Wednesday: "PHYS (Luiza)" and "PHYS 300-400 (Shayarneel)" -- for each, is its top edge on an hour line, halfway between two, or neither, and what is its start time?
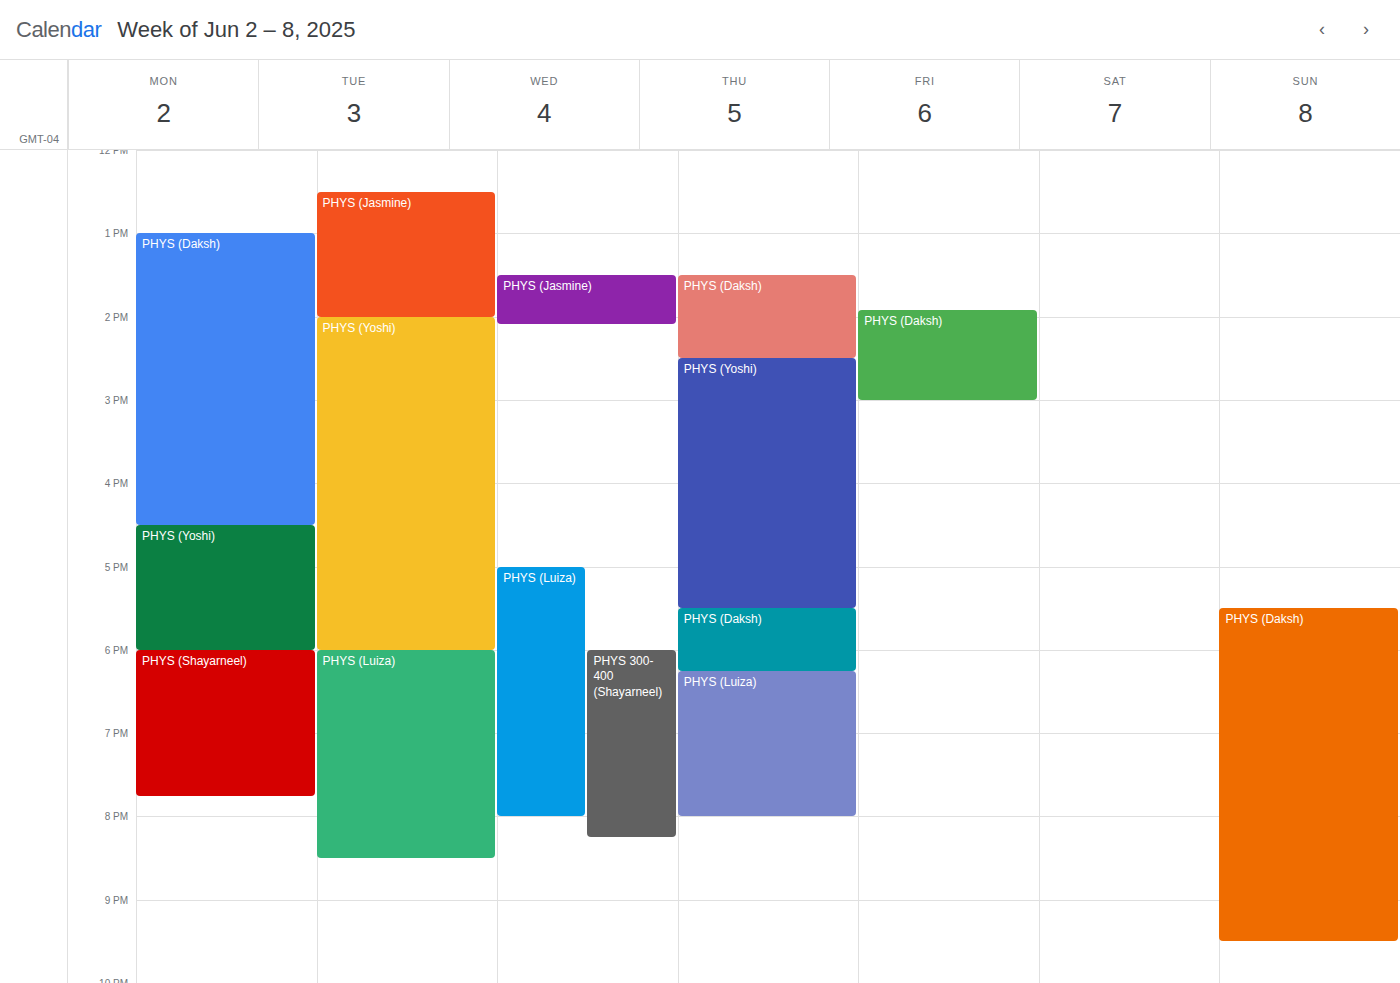
"PHYS (Luiza)": 5:00 PM, exactly on the 5 PM line. "PHYS 300-400 (Shayarneel)": 6:00 PM, exactly on the 6 PM line.